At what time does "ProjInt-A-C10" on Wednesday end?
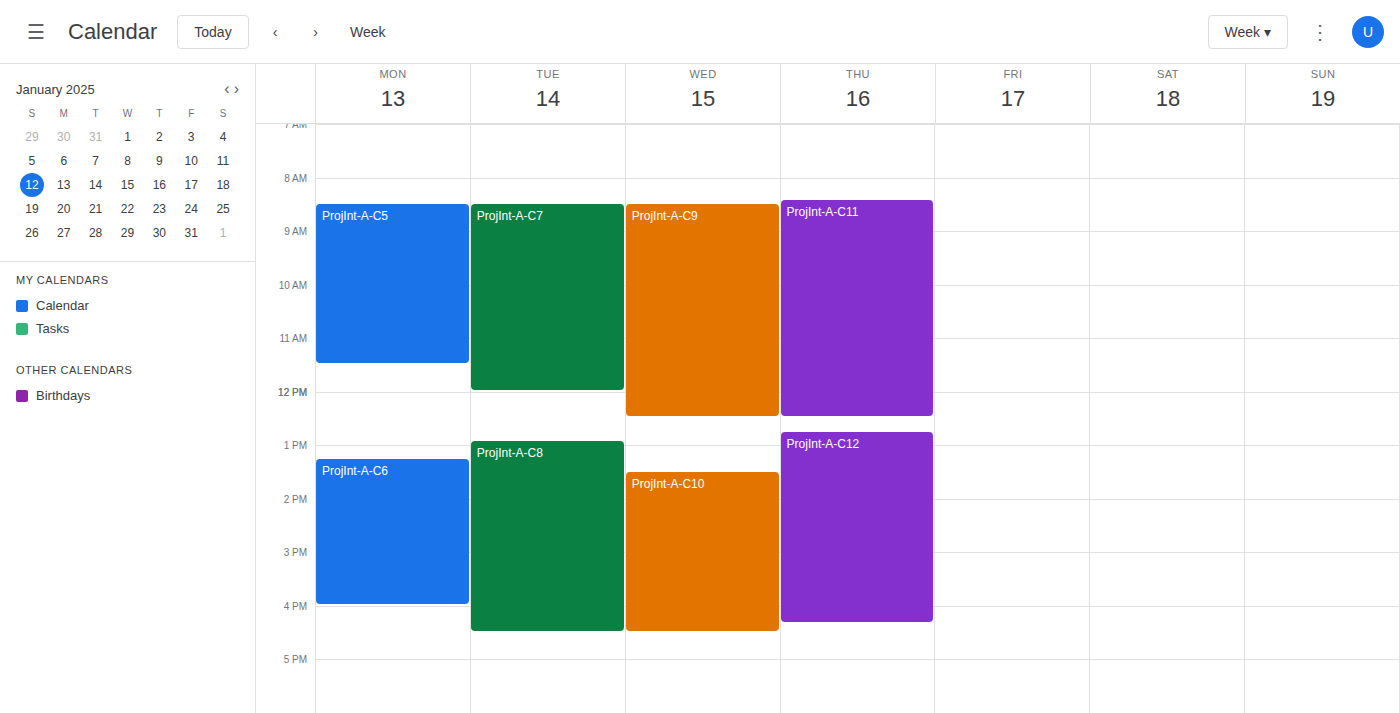
16:30